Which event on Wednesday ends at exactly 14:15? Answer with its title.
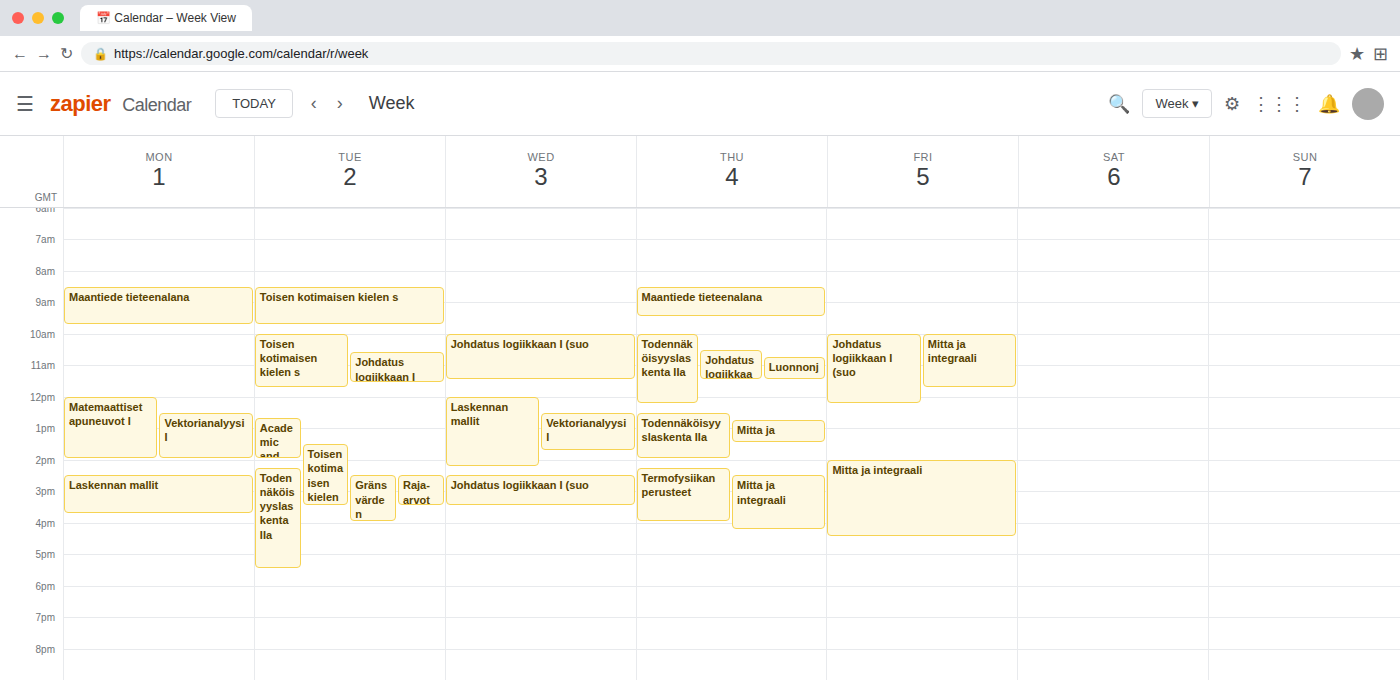
"Laskennan mallit"